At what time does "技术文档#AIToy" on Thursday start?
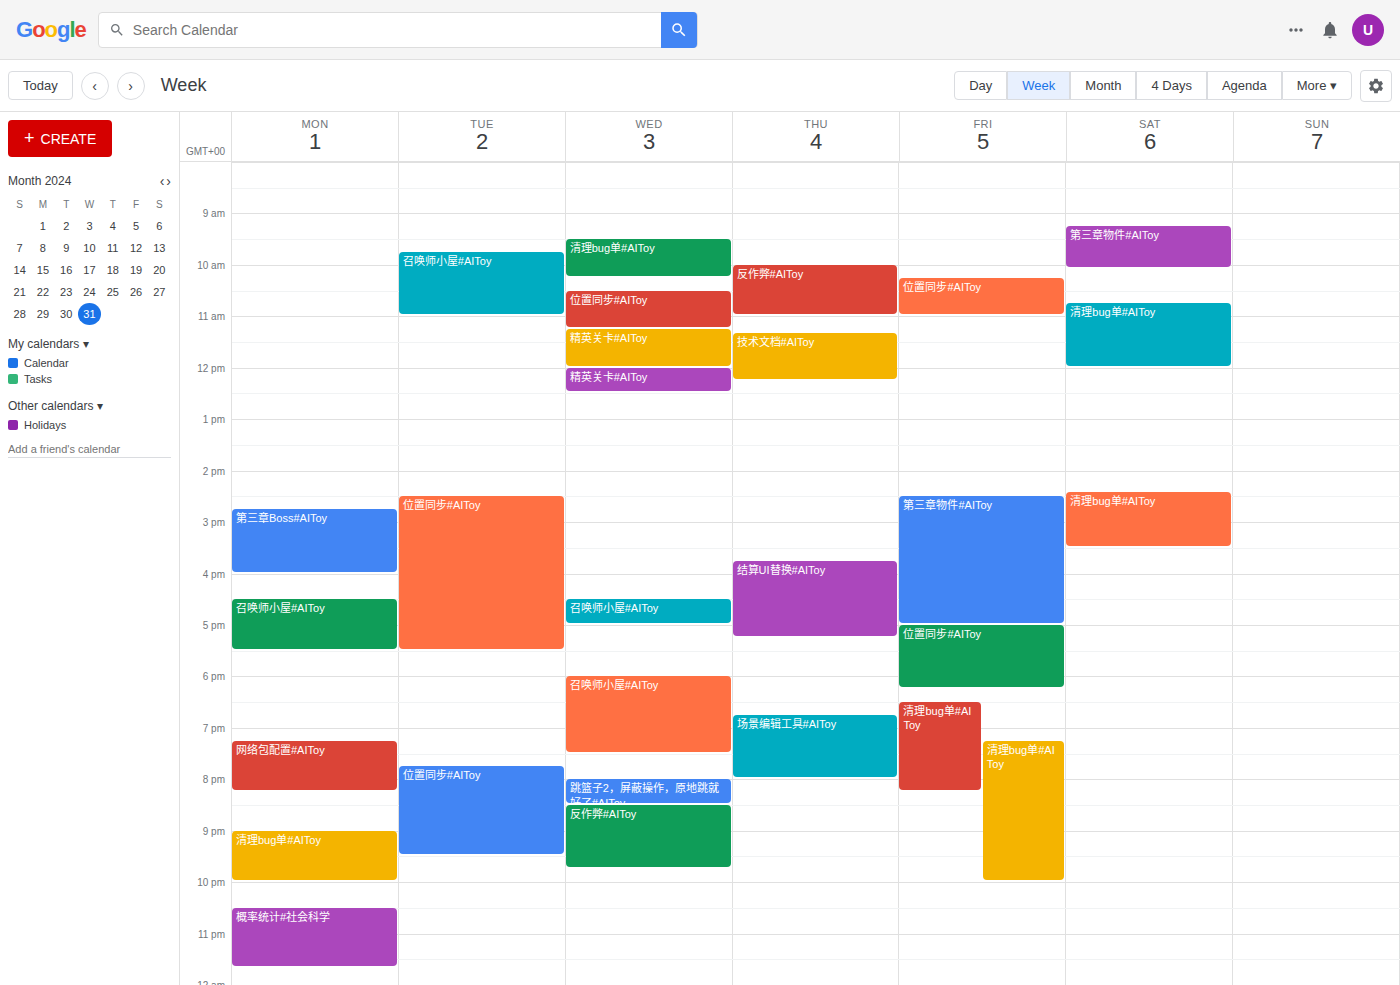
11:20 AM